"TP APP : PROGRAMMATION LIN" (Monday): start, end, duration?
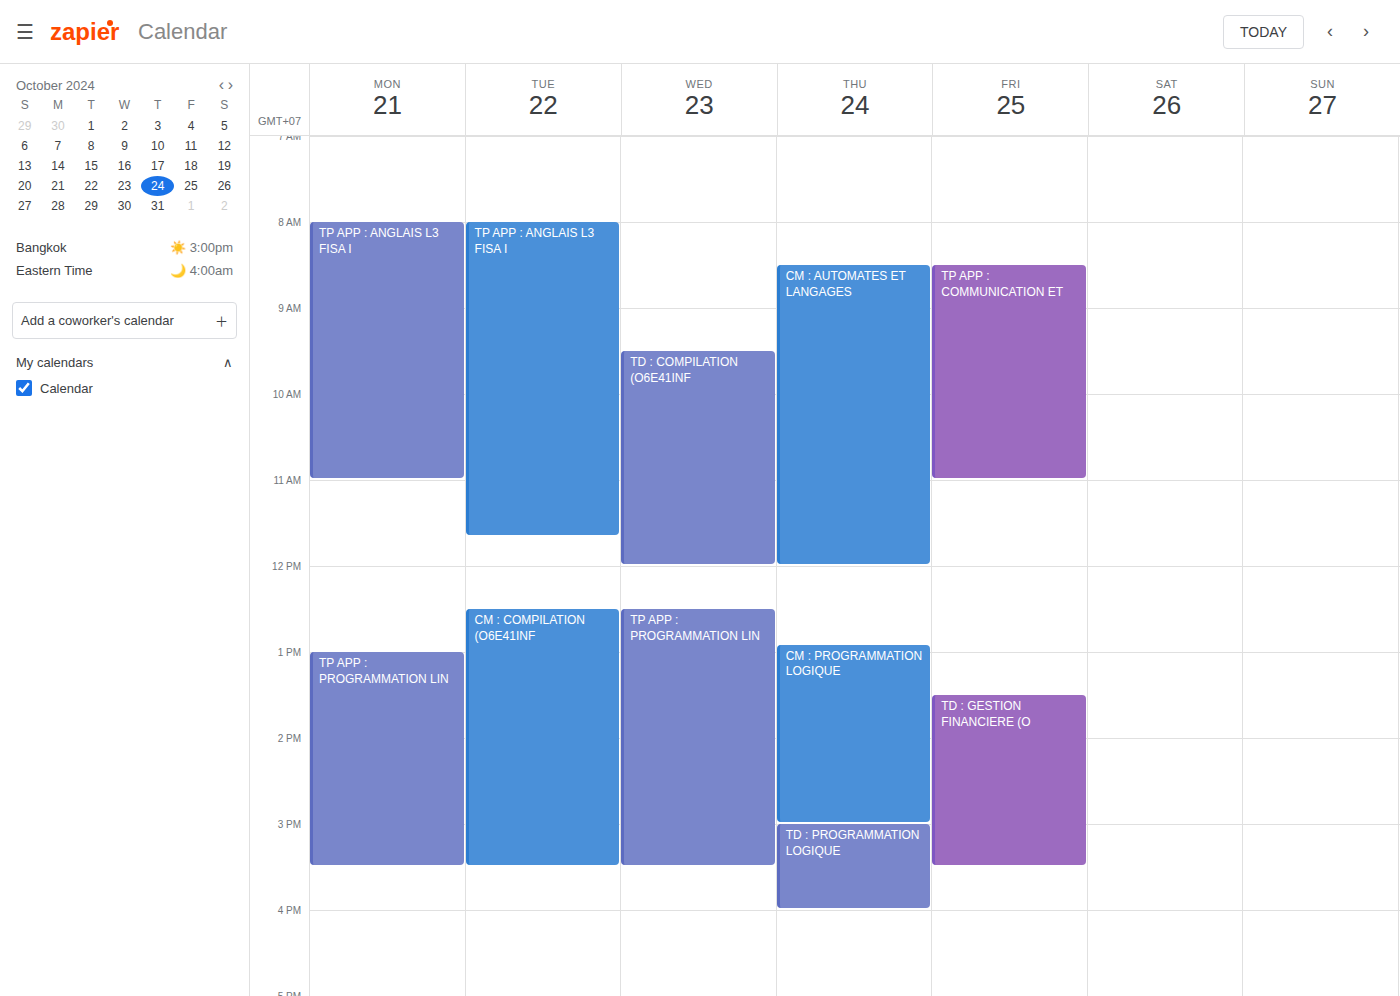
1:00 PM to 3:30 PM, 2 hours 30 minutes